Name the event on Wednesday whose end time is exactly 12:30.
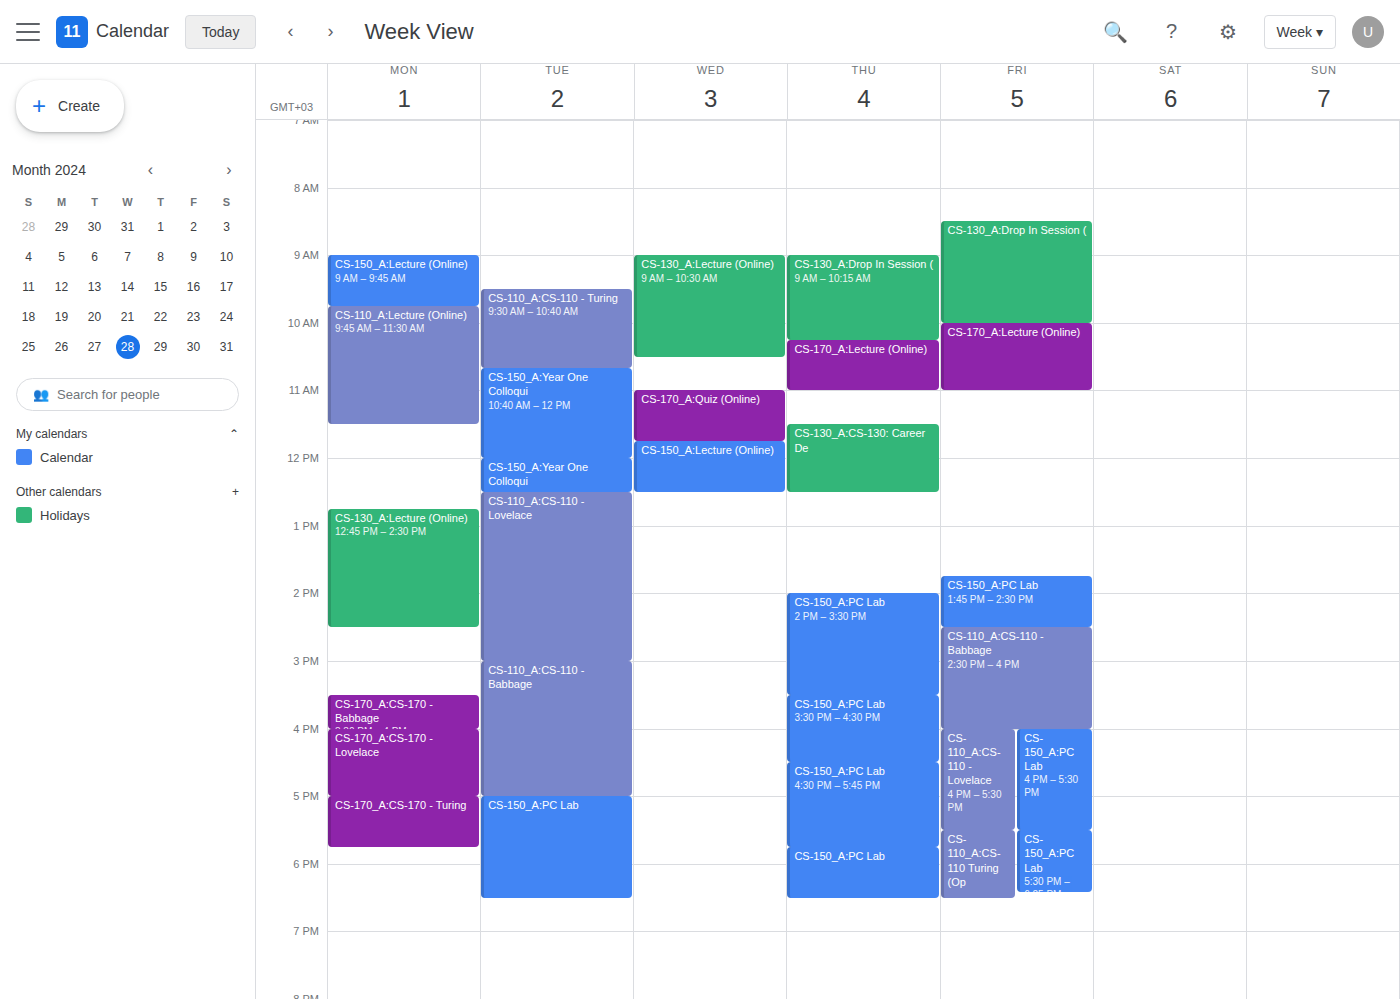
"CS-150_A:Lecture (Online)"